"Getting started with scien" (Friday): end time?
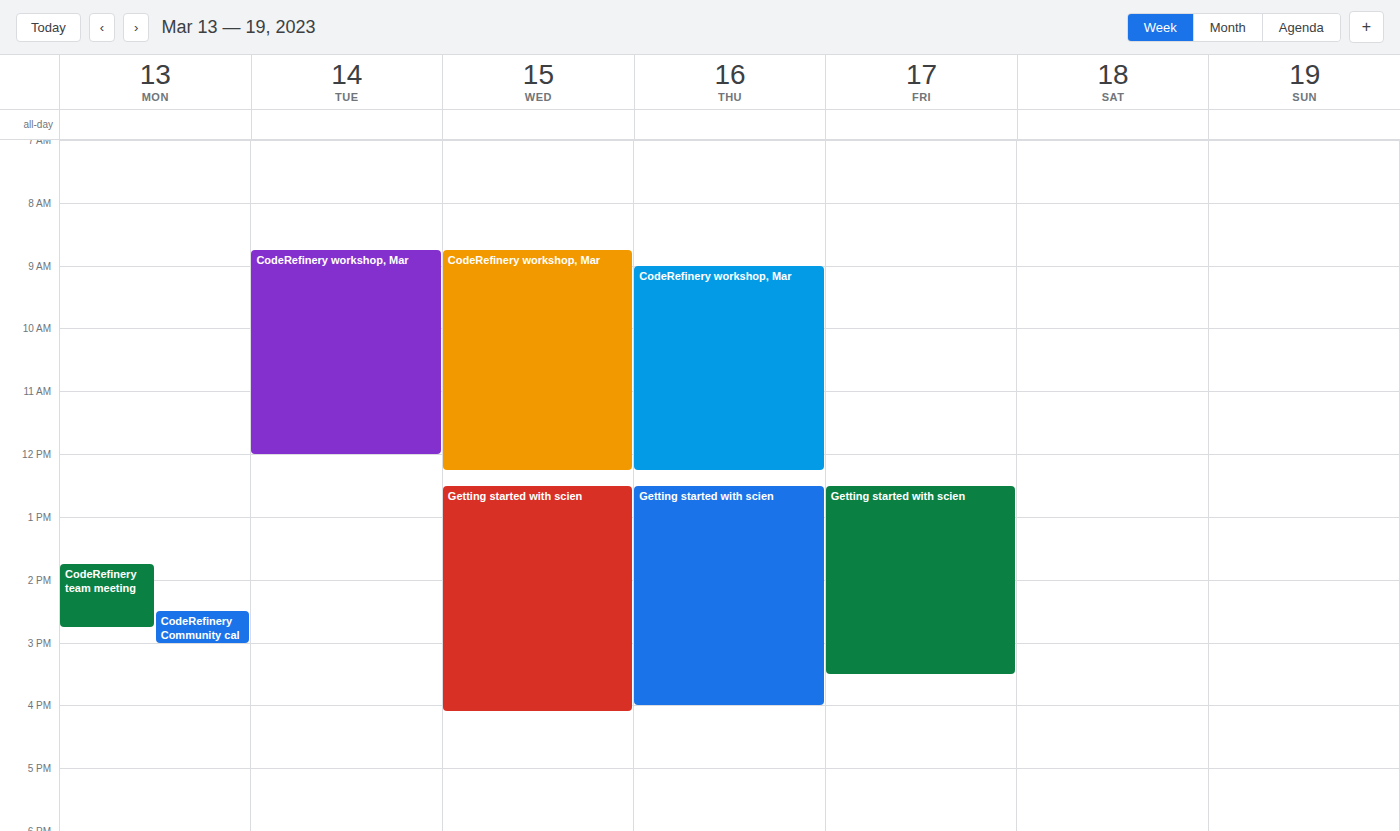
3:30 PM